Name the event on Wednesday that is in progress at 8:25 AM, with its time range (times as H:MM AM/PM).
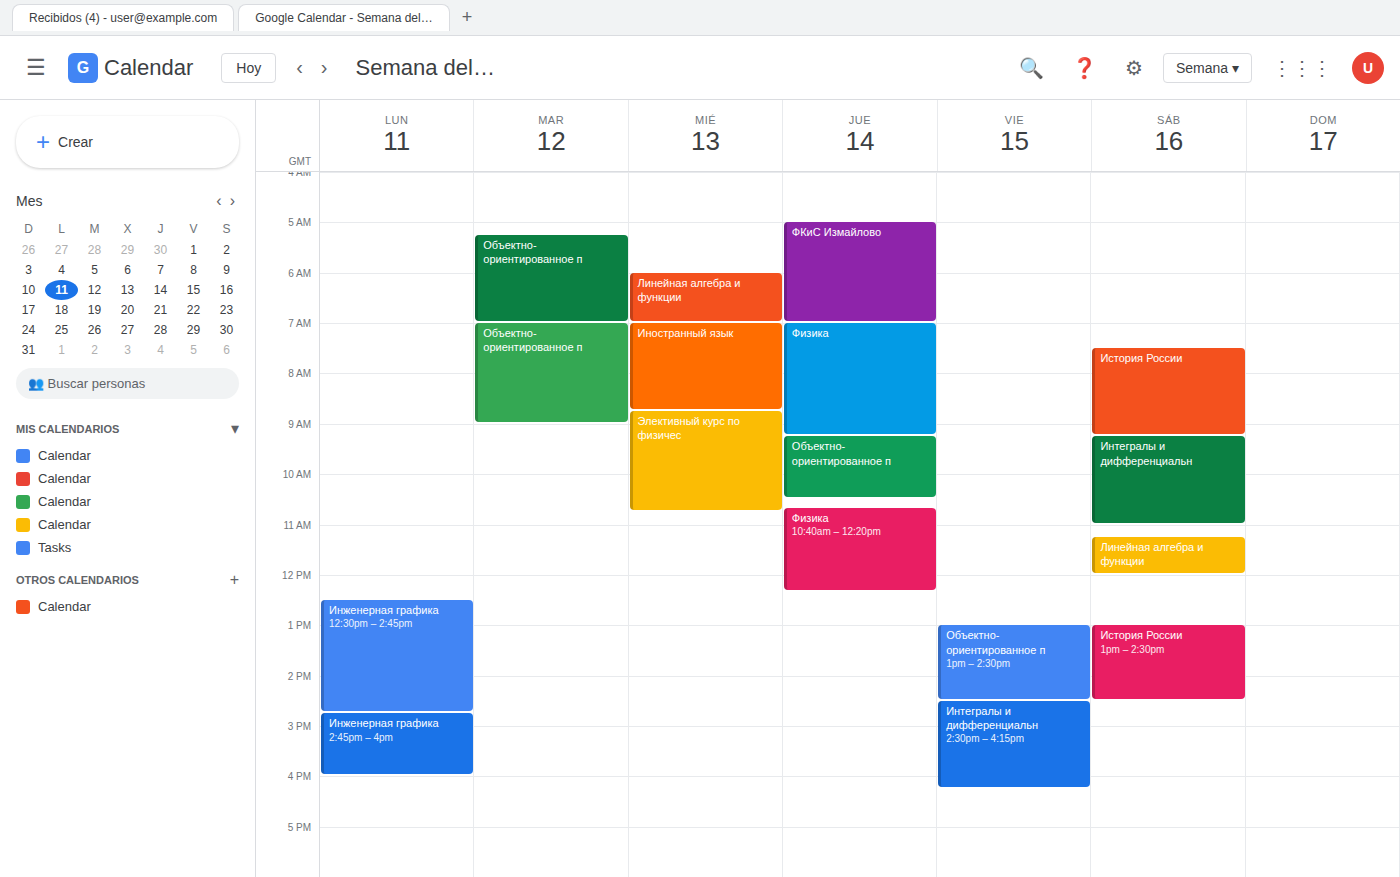
"Иностранный язык", 7:00 AM to 8:45 AM